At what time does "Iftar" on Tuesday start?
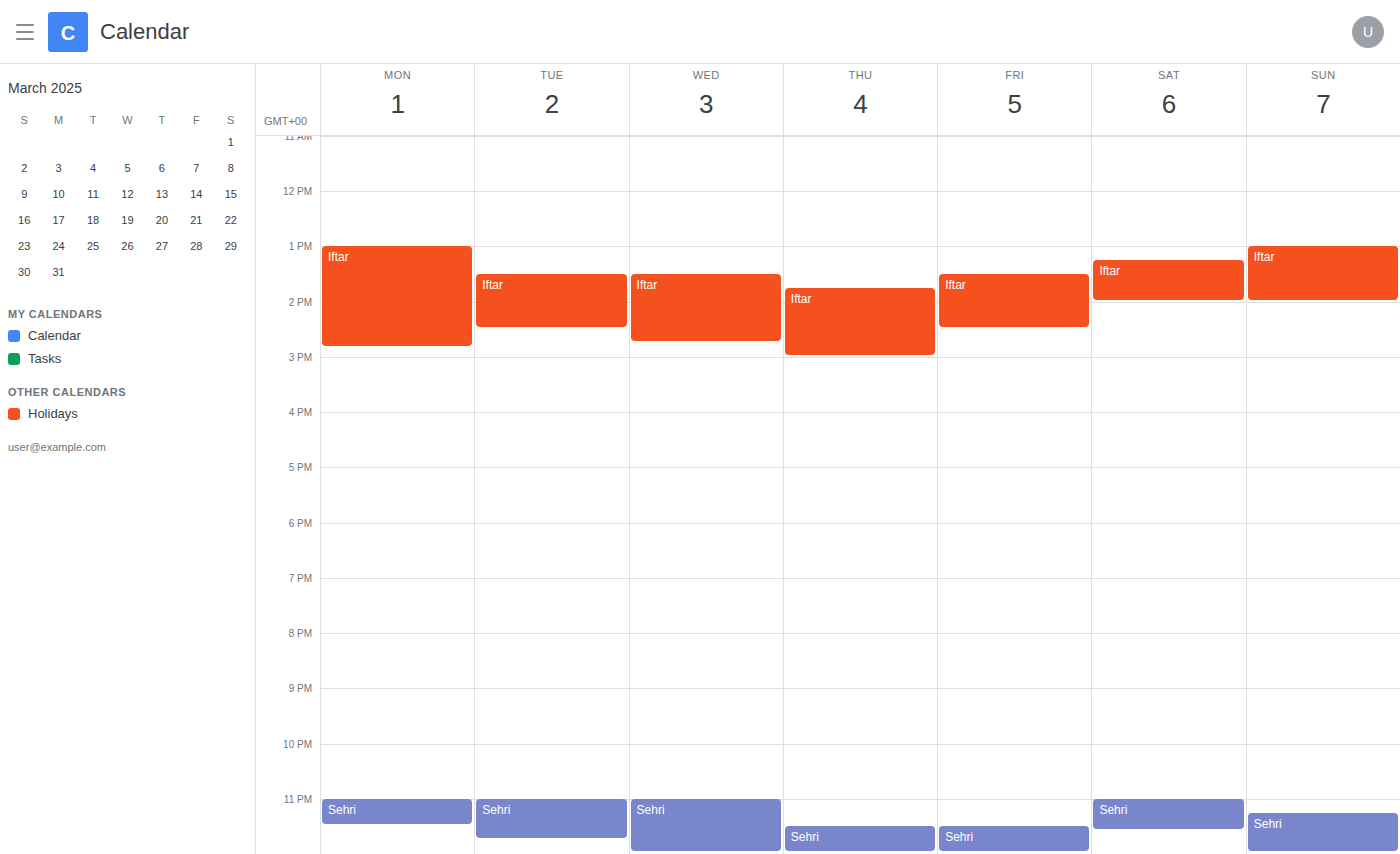
1:30 PM